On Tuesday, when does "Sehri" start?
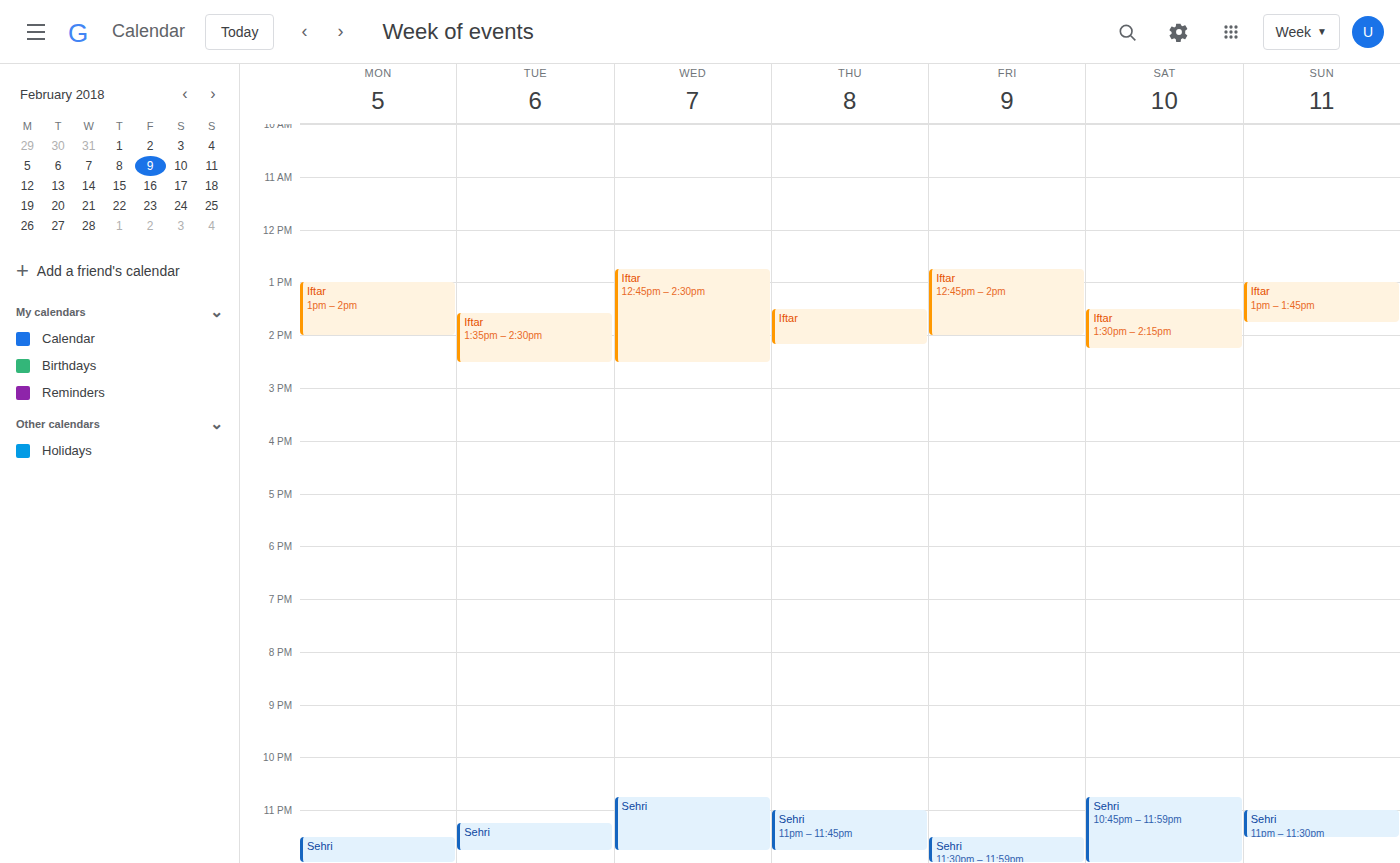
23:15